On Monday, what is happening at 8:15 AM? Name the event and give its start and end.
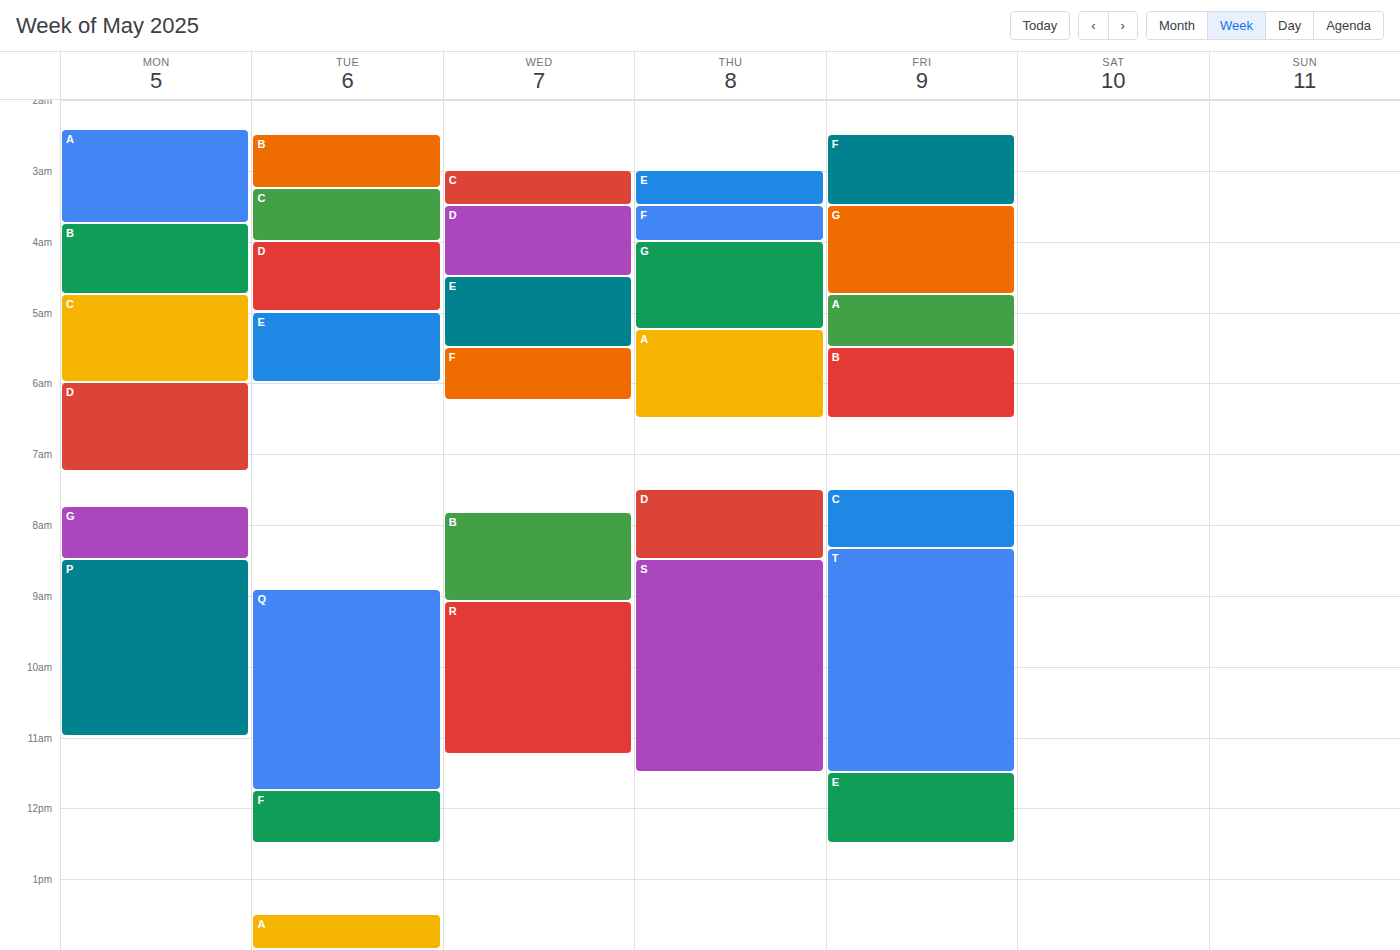
"G", 7:45 AM to 8:30 AM